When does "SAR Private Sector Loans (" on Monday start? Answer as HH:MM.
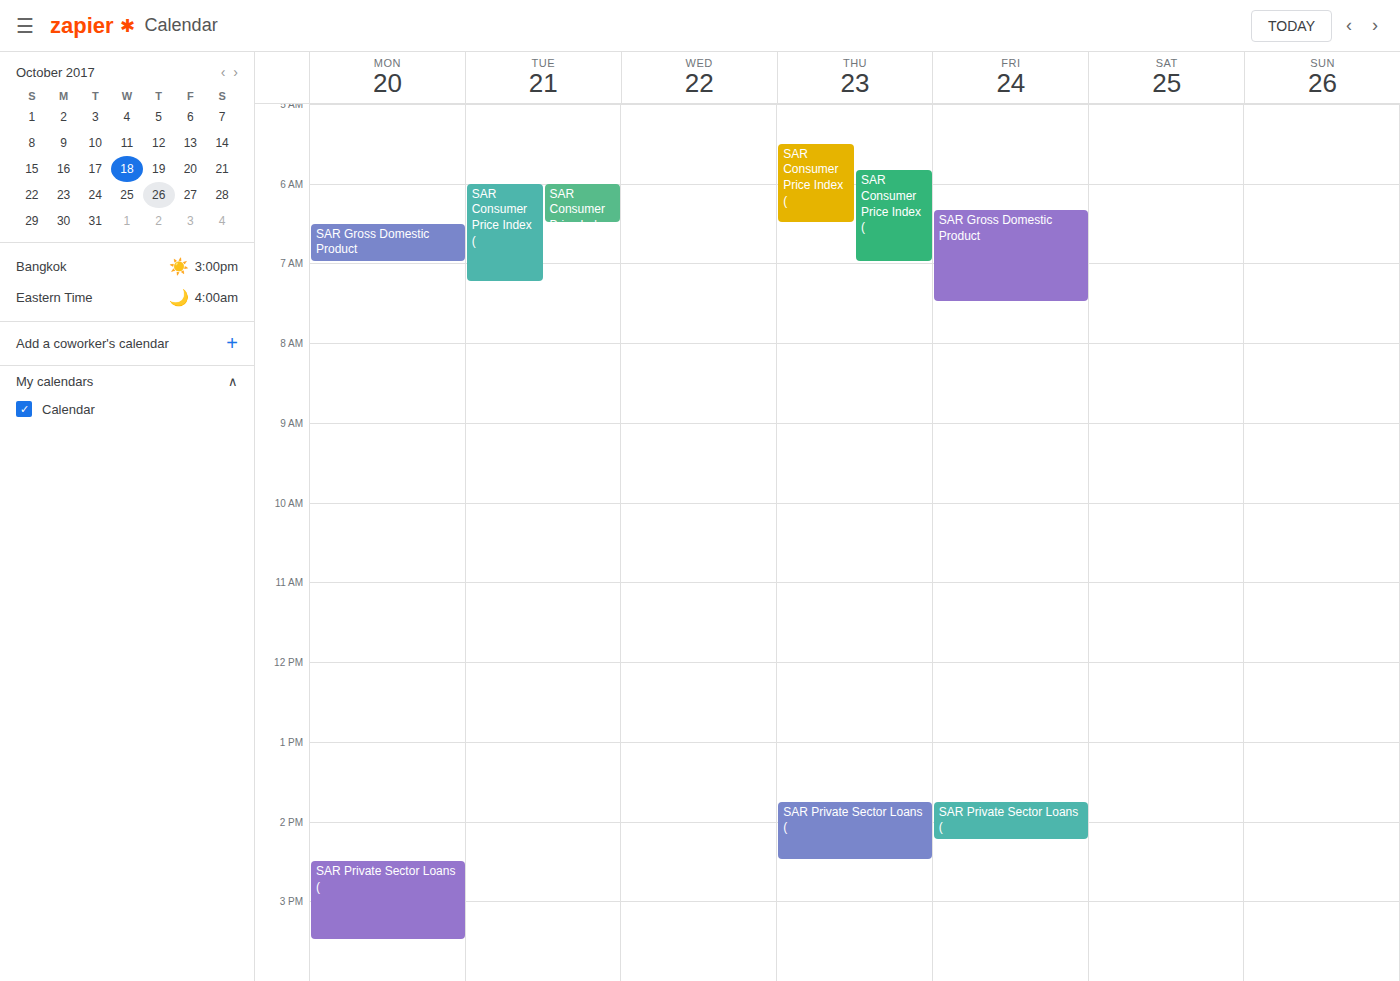
14:30